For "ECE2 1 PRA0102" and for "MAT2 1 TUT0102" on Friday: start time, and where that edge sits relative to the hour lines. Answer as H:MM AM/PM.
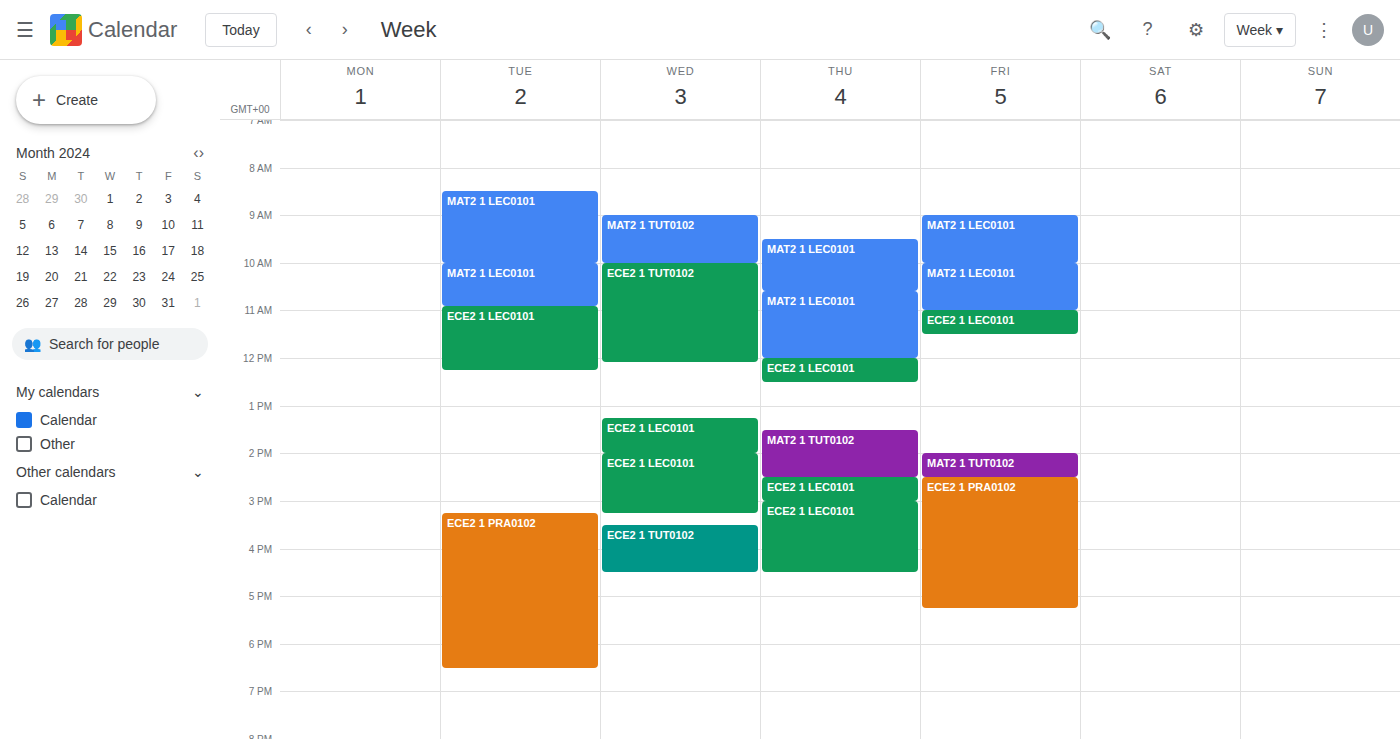
"ECE2 1 PRA0102": 2:30 PM, halfway between the 2 PM and 3 PM lines. "MAT2 1 TUT0102": 2:00 PM, exactly on the 2 PM line.